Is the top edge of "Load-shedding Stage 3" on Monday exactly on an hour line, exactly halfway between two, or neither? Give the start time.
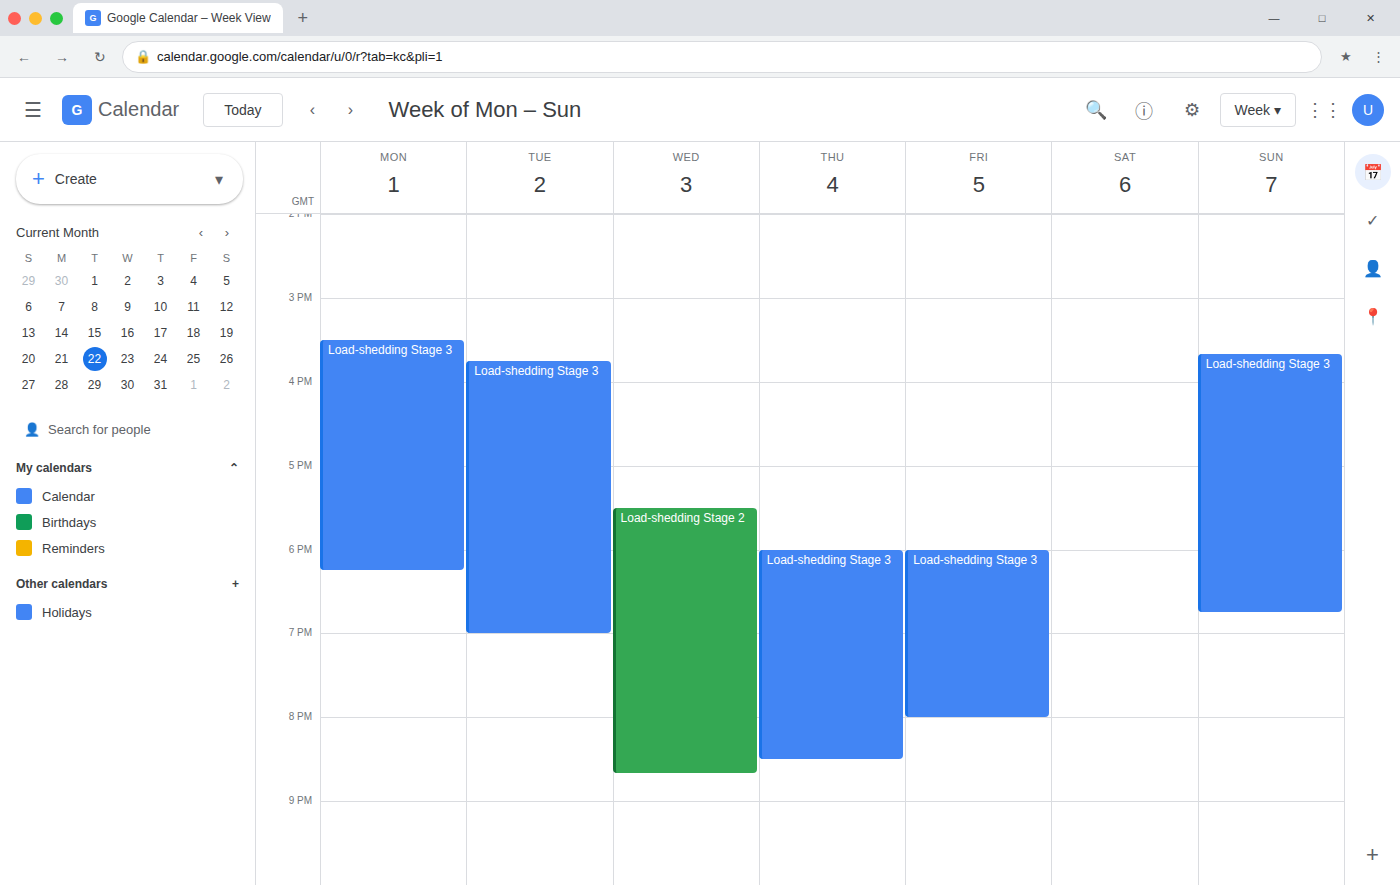
3:30 PM -- halfway between the 3 PM and 4 PM lines.